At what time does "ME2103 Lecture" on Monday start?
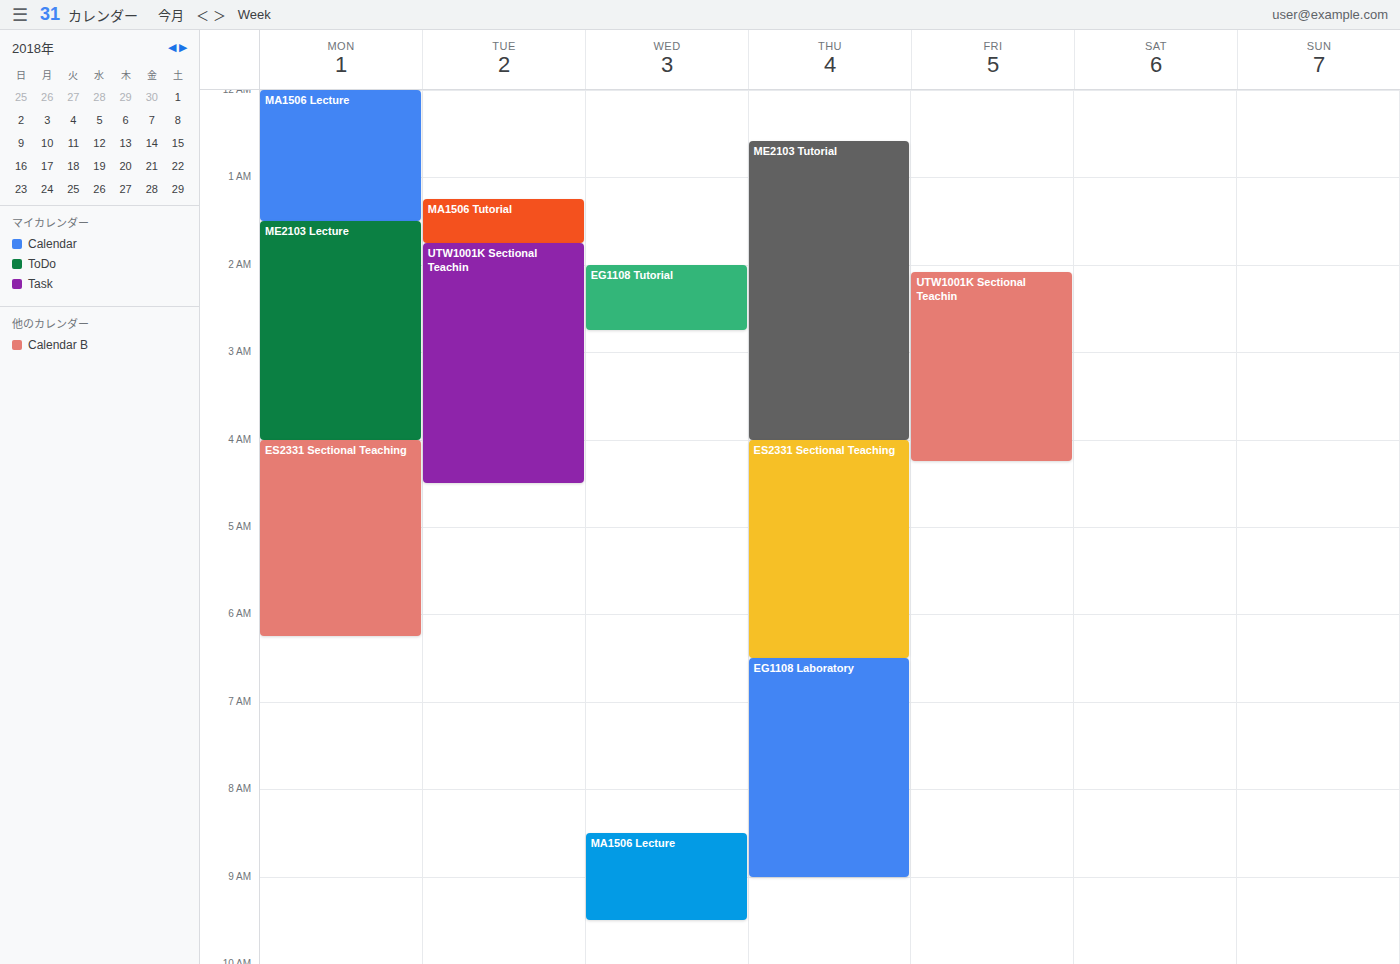
01:30